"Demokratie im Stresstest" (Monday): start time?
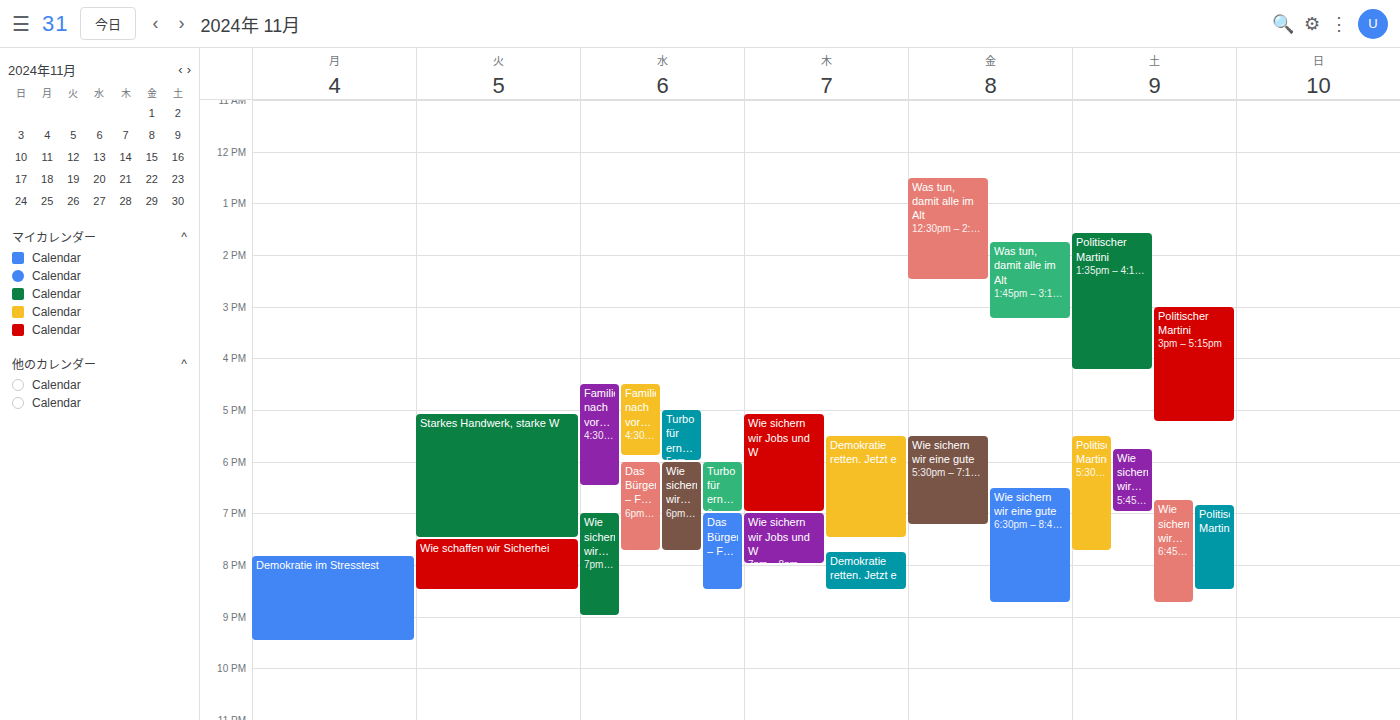
7:50 PM